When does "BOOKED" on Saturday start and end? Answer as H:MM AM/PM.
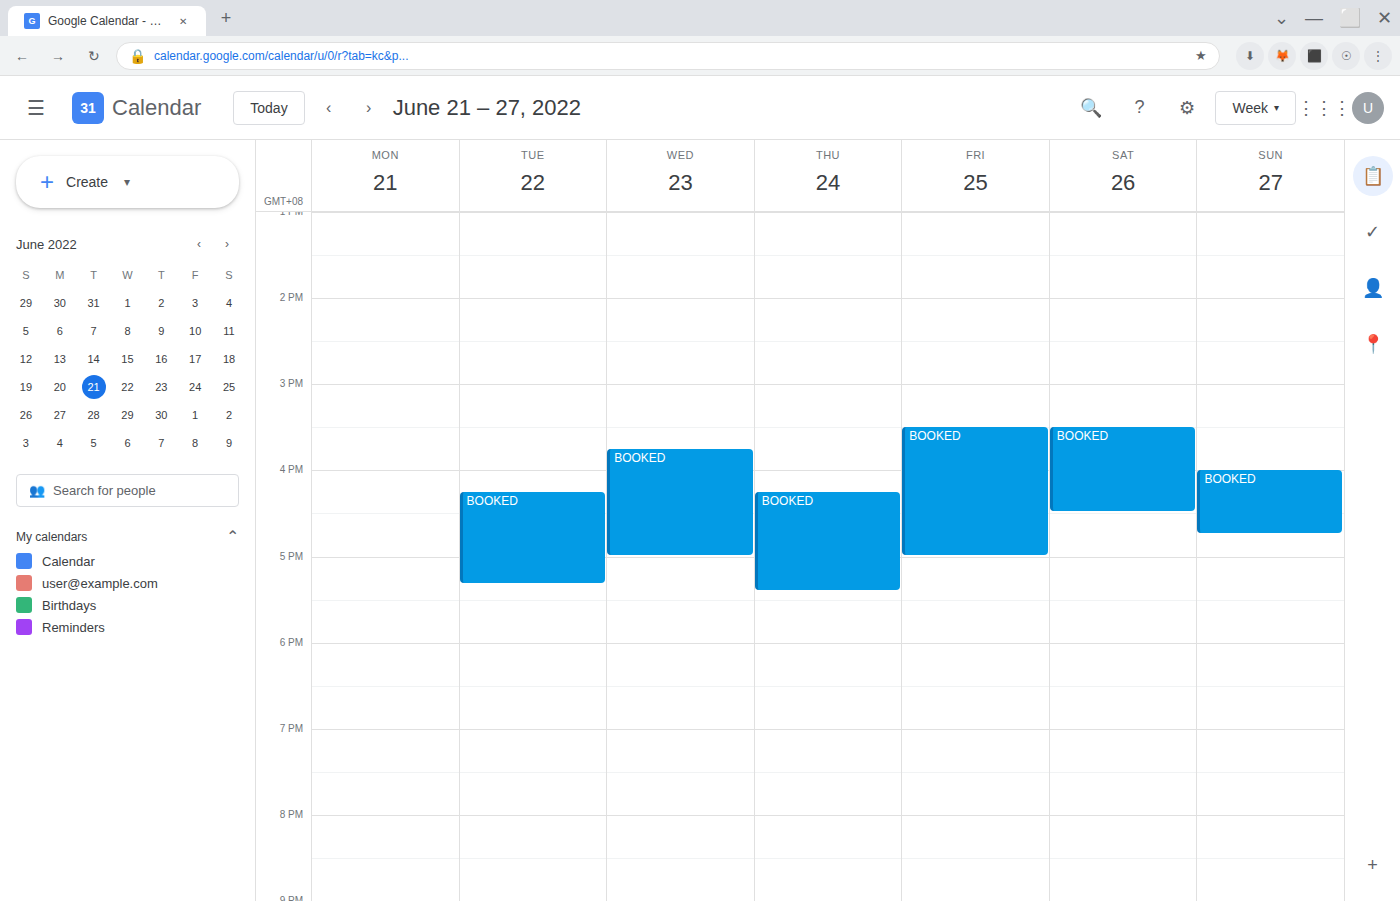
3:30 PM to 4:30 PM